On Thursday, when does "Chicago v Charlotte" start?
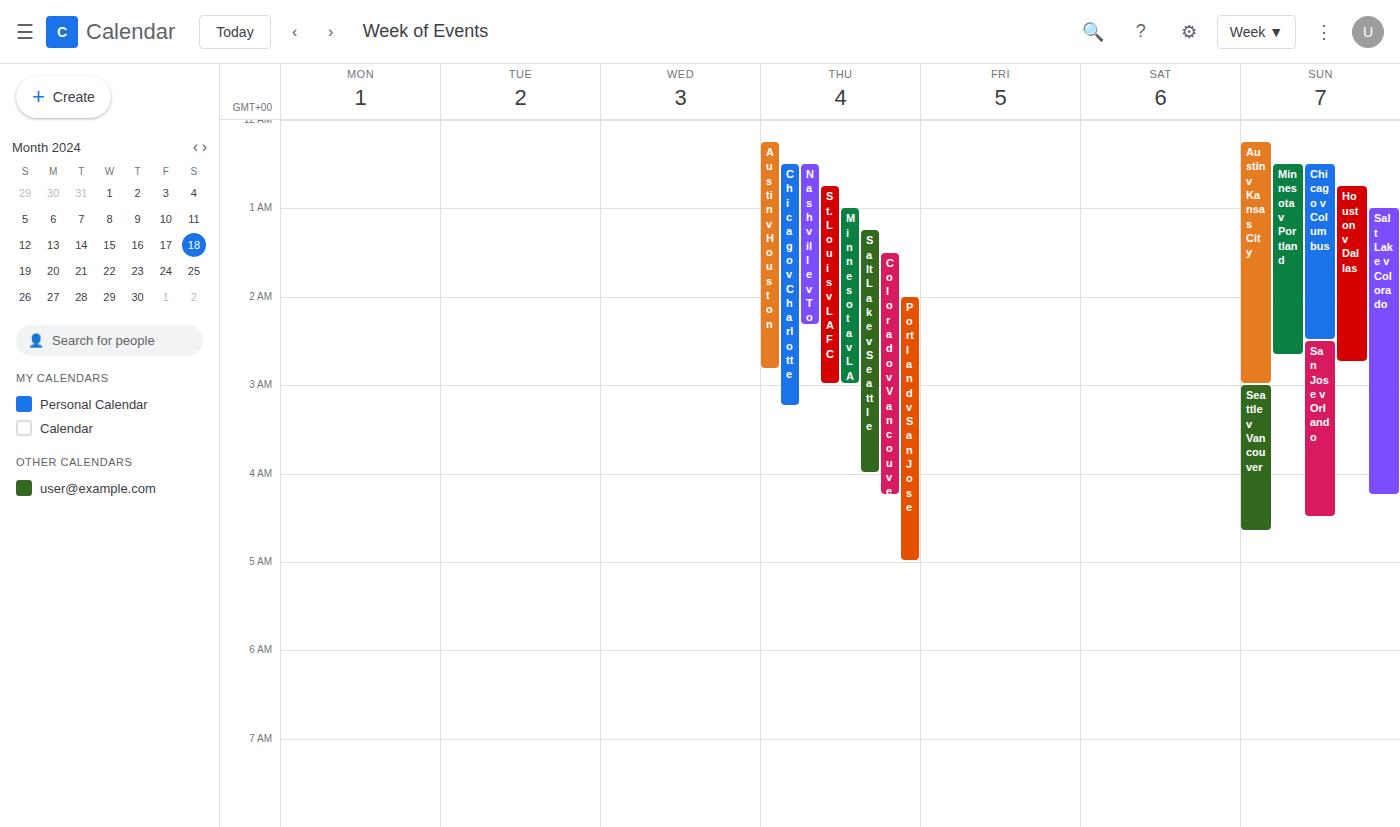
12:30 AM